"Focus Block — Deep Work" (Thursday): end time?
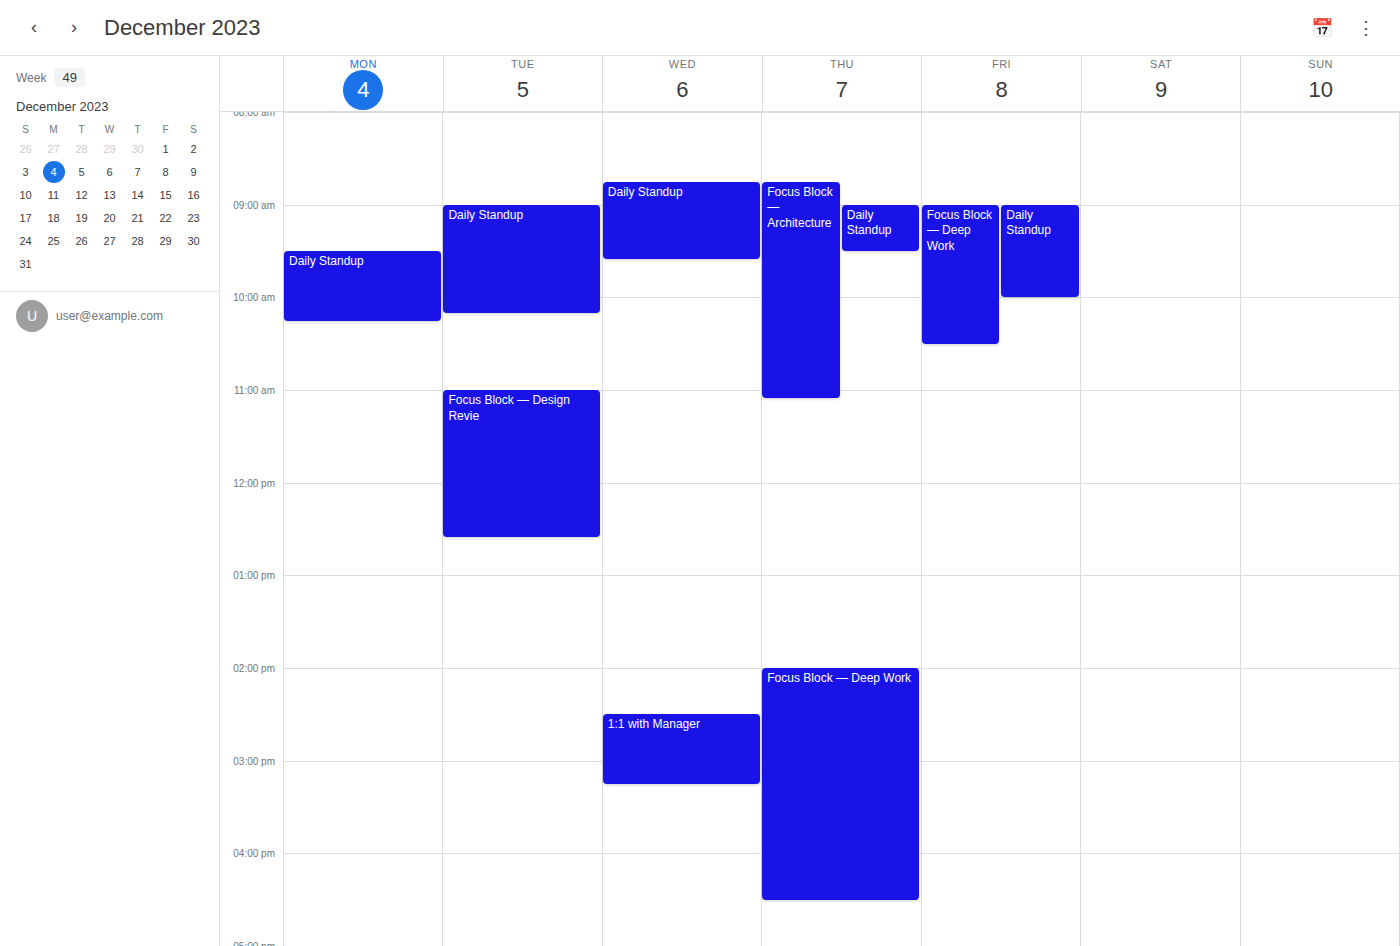
16:30